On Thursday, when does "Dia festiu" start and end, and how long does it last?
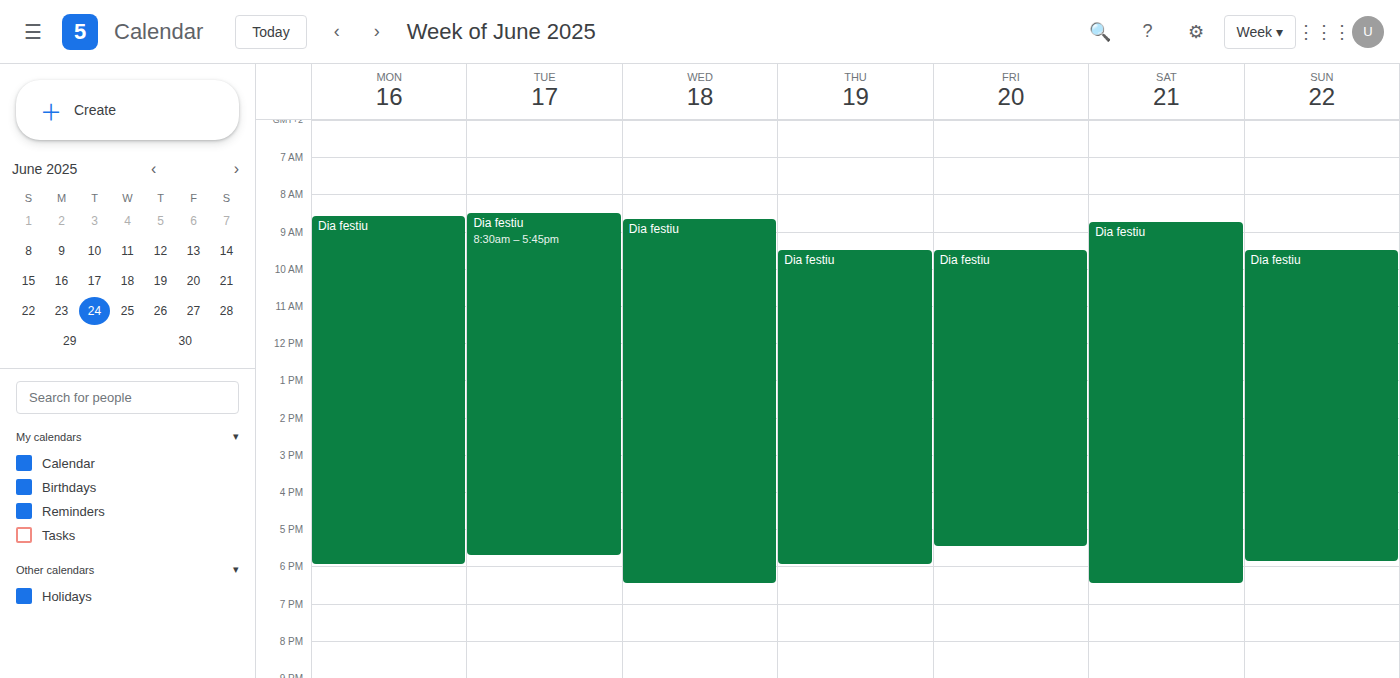
09:30 to 18:00, 8 hours 30 minutes